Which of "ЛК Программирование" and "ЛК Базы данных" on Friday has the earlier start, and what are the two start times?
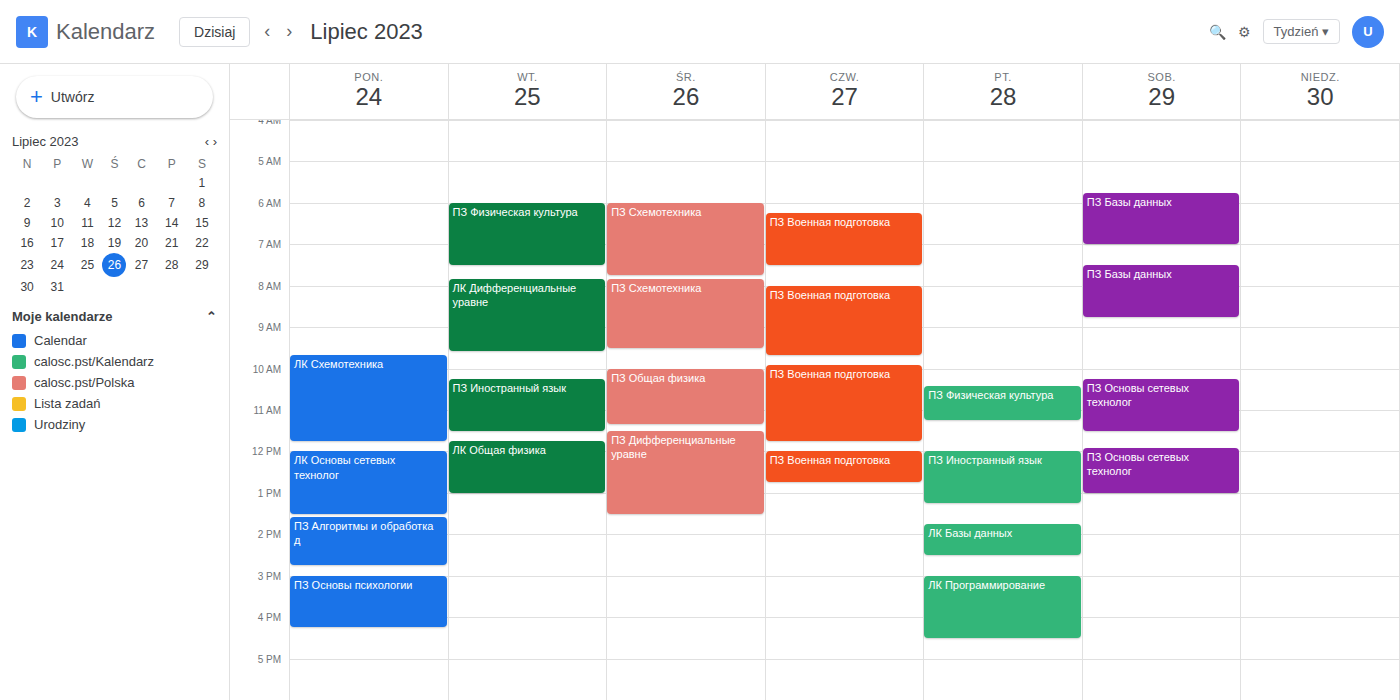
"ЛК Базы данных" 1:45 PM; "ЛК Программирование" 3:00 PM.